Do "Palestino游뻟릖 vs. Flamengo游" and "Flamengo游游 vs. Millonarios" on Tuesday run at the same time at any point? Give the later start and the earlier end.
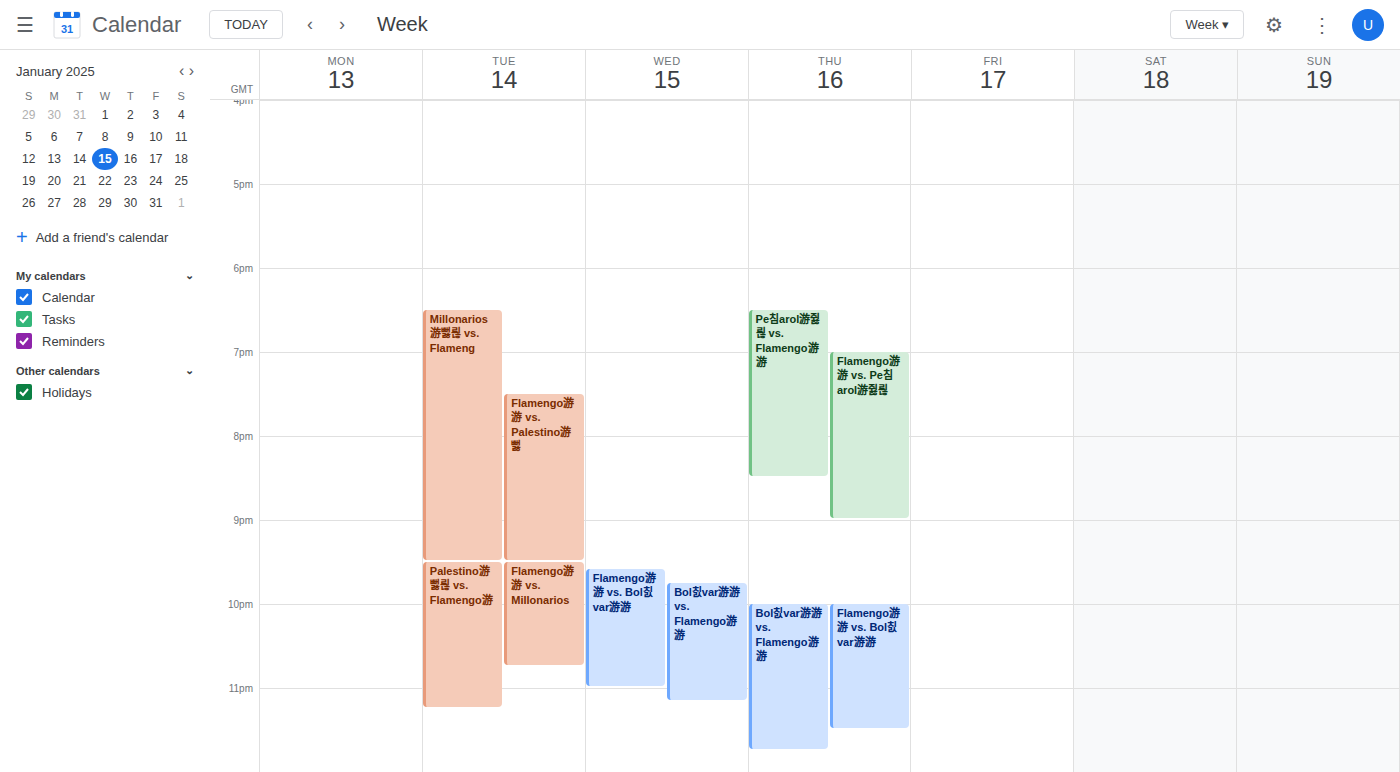
"Flamengo游游 vs. Millonarios" runs 9:30 PM to 10:45 PM, inside "Palestino游뻟릖 vs. Flamengo游" -- they overlap.